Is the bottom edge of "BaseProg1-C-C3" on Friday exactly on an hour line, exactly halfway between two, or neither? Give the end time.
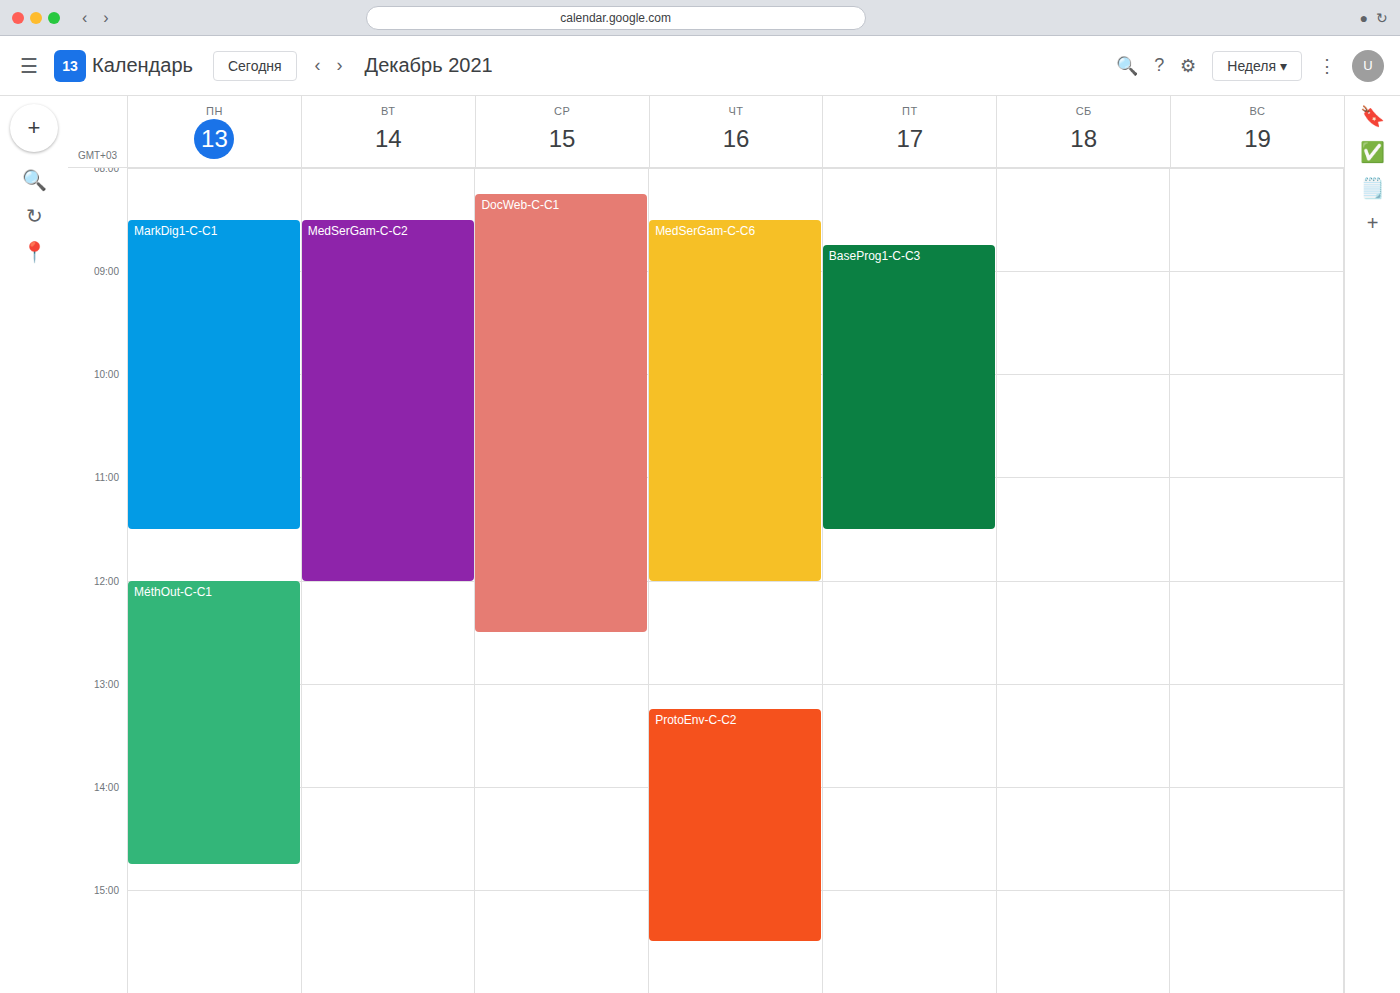
11:30 -- halfway between the 11:00 and 12:00 lines.